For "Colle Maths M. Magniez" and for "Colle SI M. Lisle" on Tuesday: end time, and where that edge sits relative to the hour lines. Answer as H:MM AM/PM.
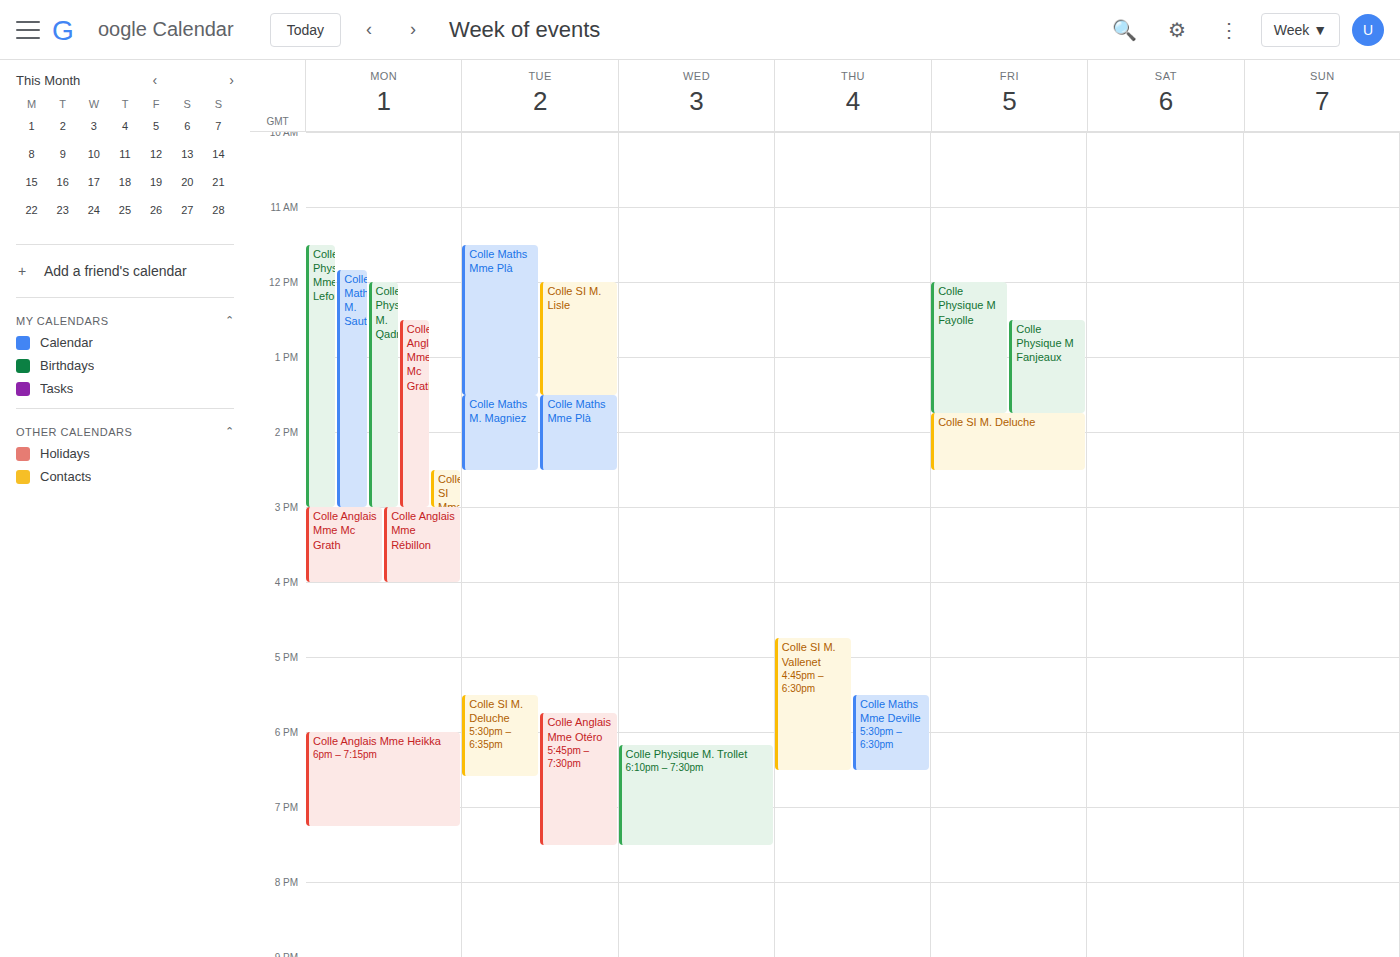
"Colle Maths M. Magniez": 2:30 PM, halfway between the 2 PM and 3 PM lines. "Colle SI M. Lisle": 1:30 PM, halfway between the 1 PM and 2 PM lines.